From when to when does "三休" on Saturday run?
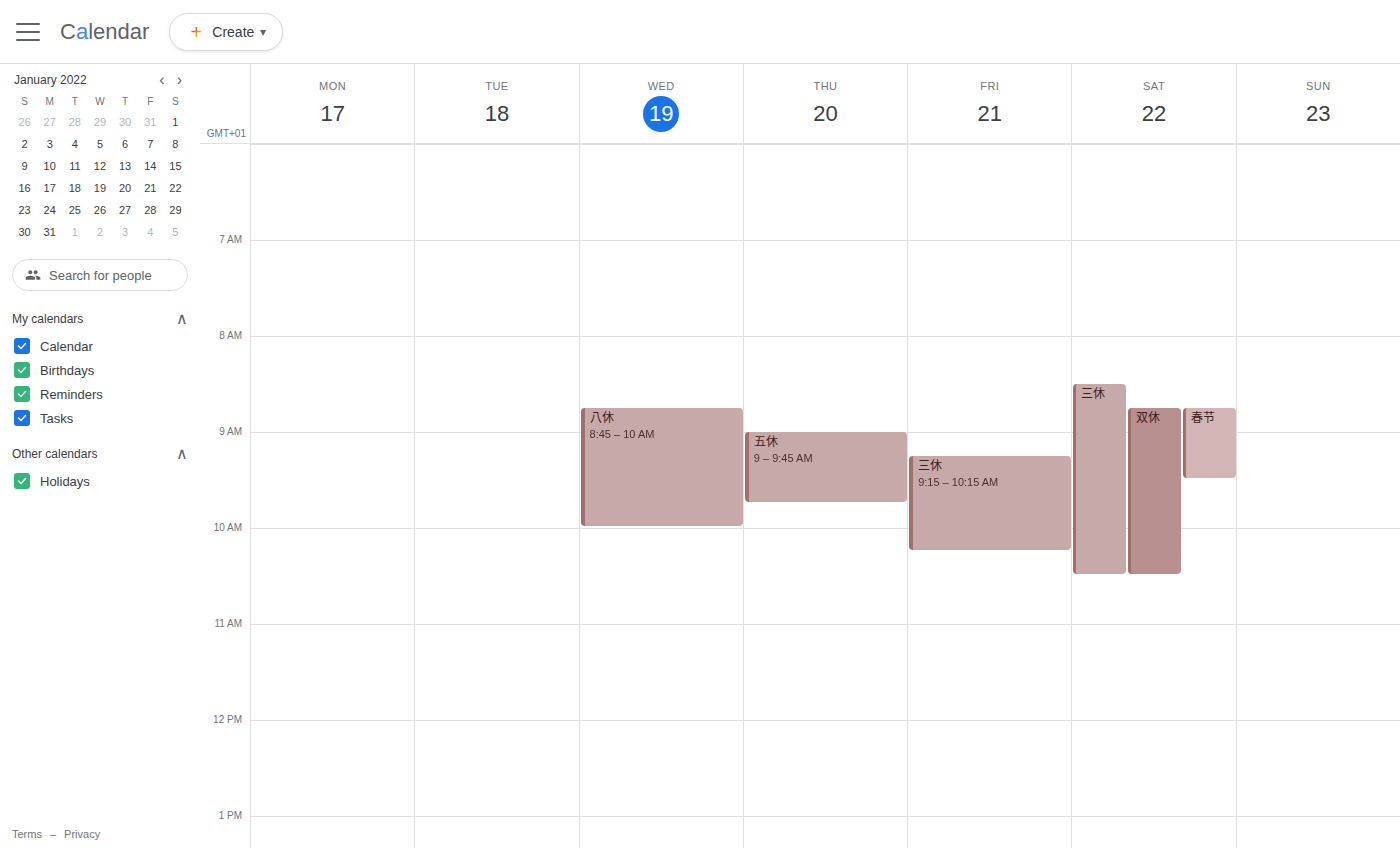
8:30 AM to 10:30 AM